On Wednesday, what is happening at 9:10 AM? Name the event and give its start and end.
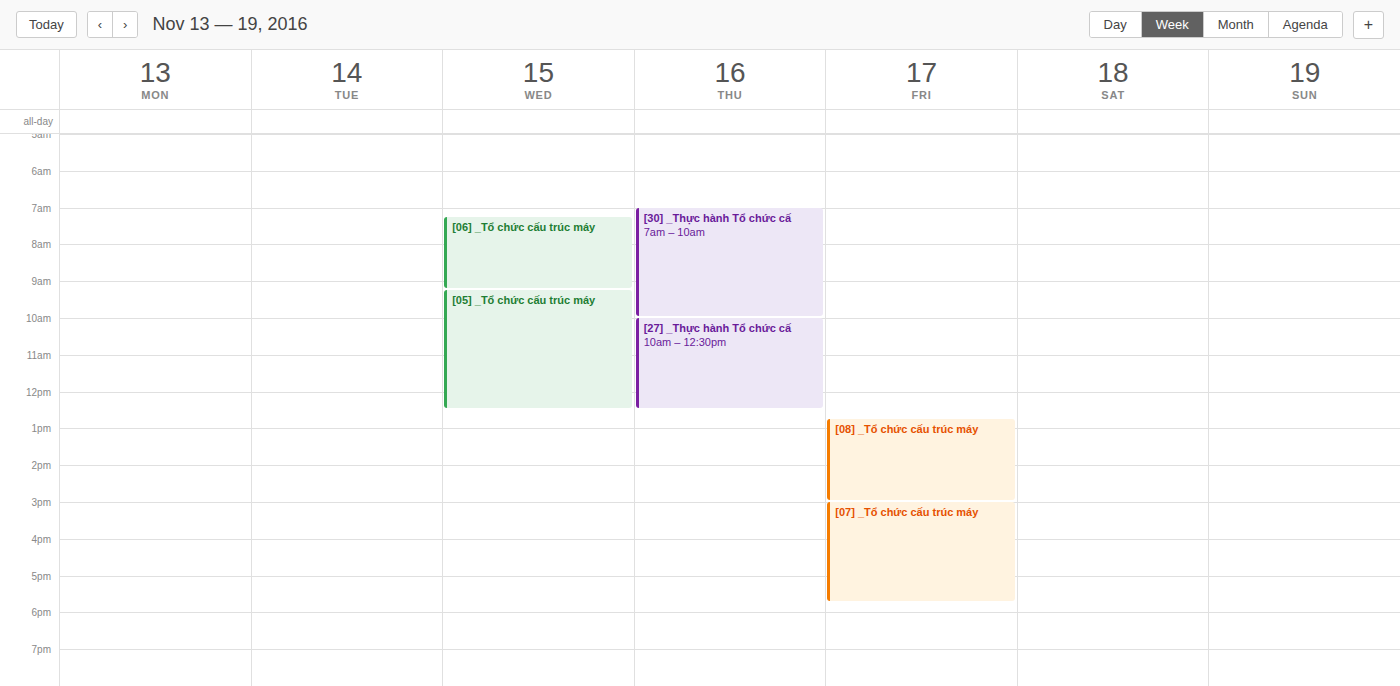
"[06] _Tổ chức cấu trúc máy", 7:15 AM to 9:15 AM